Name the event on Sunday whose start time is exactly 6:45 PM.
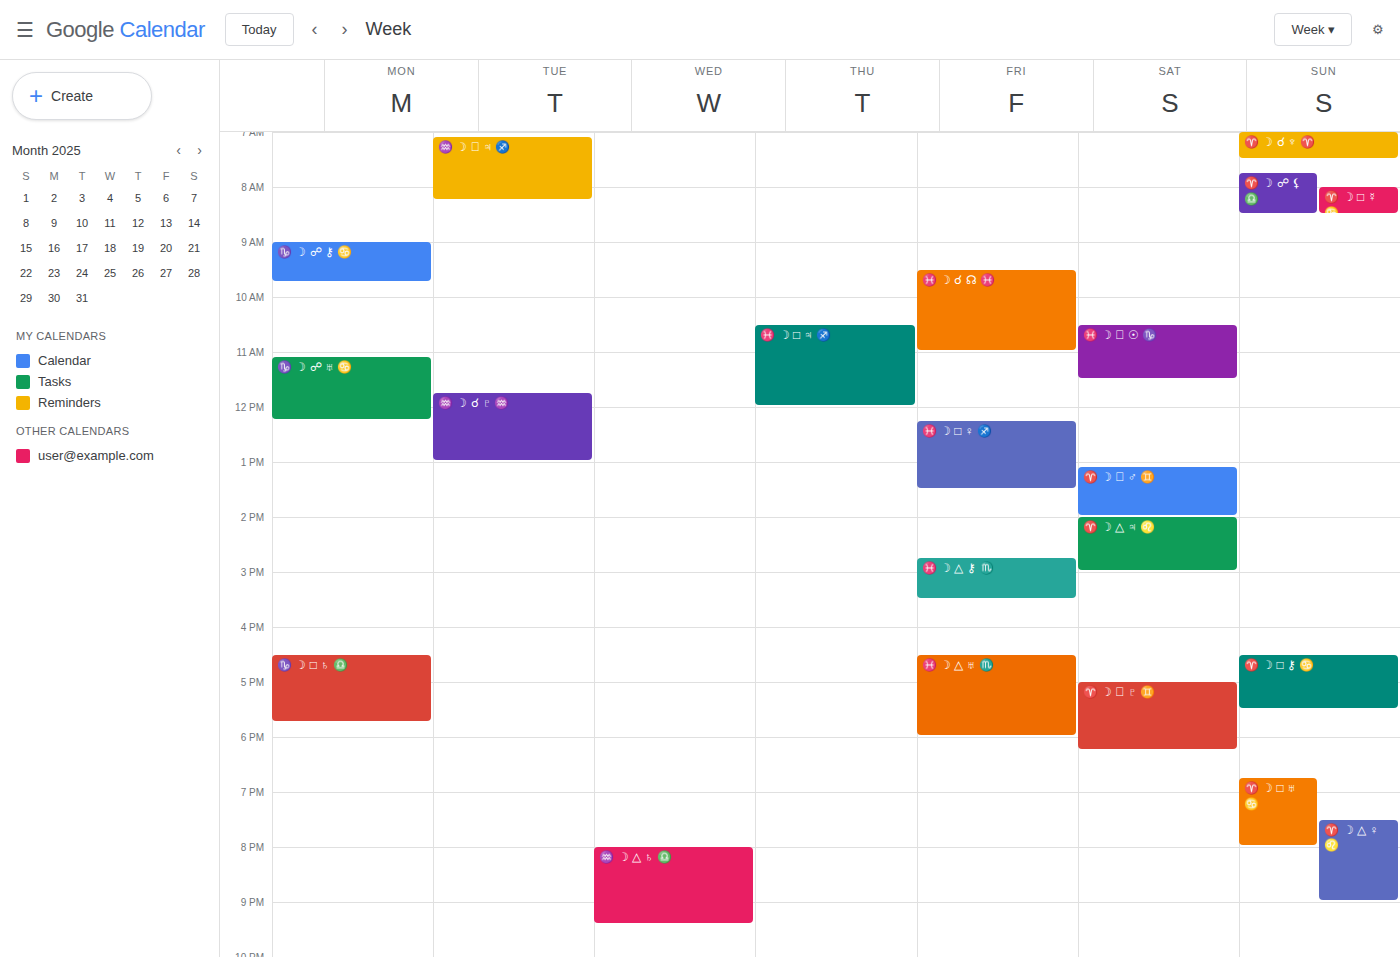
"♈️ ☽ □ ♅ ♋️"